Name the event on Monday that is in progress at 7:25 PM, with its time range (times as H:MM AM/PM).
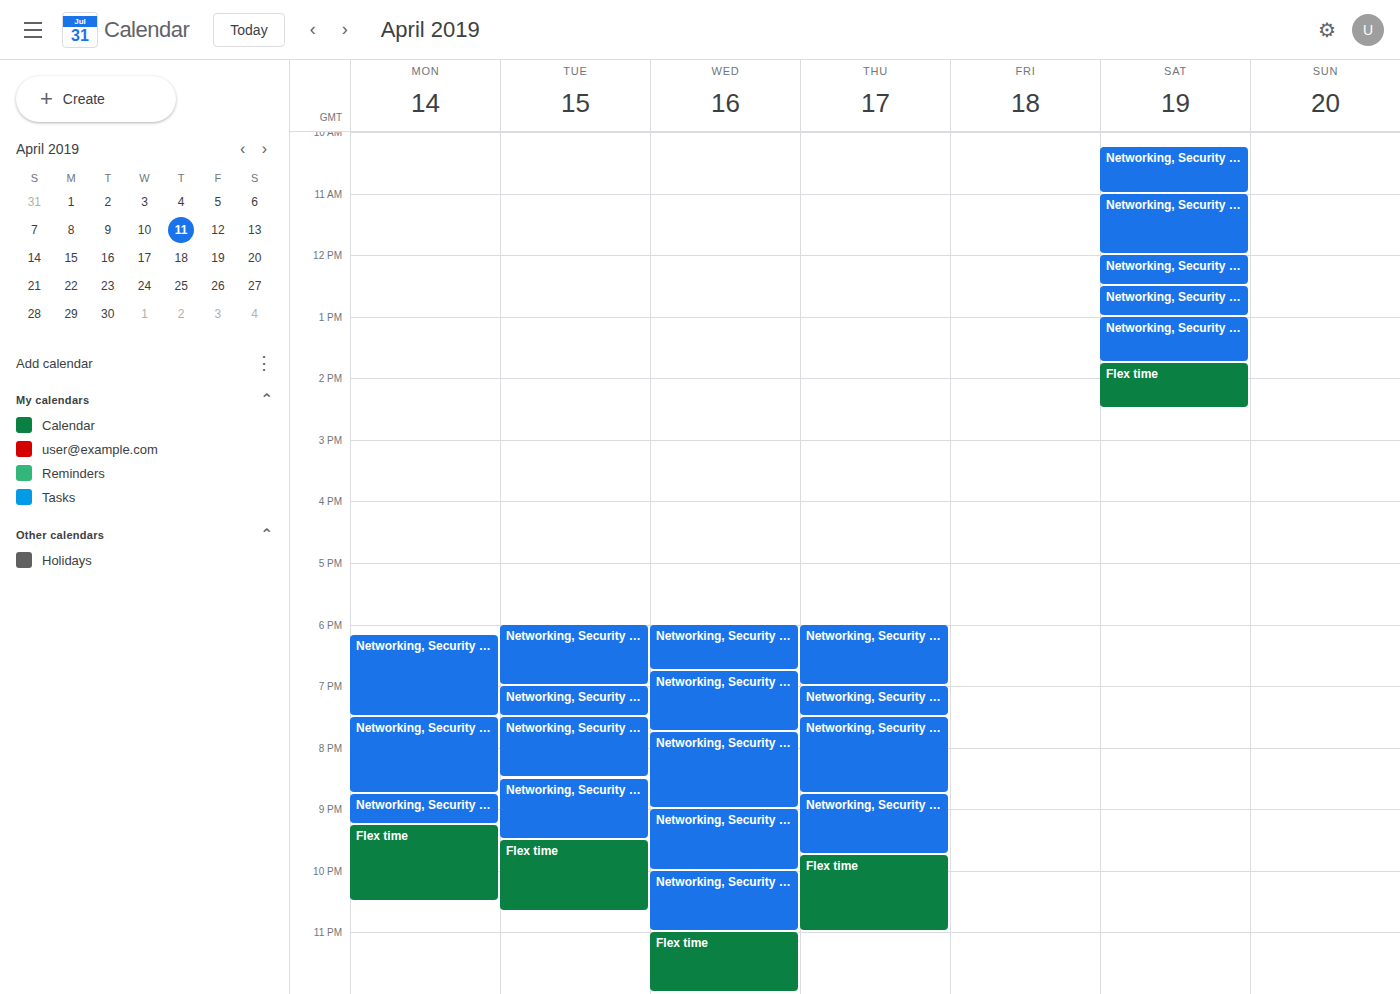
"Networking, Security - Rec", 6:10 PM to 7:30 PM